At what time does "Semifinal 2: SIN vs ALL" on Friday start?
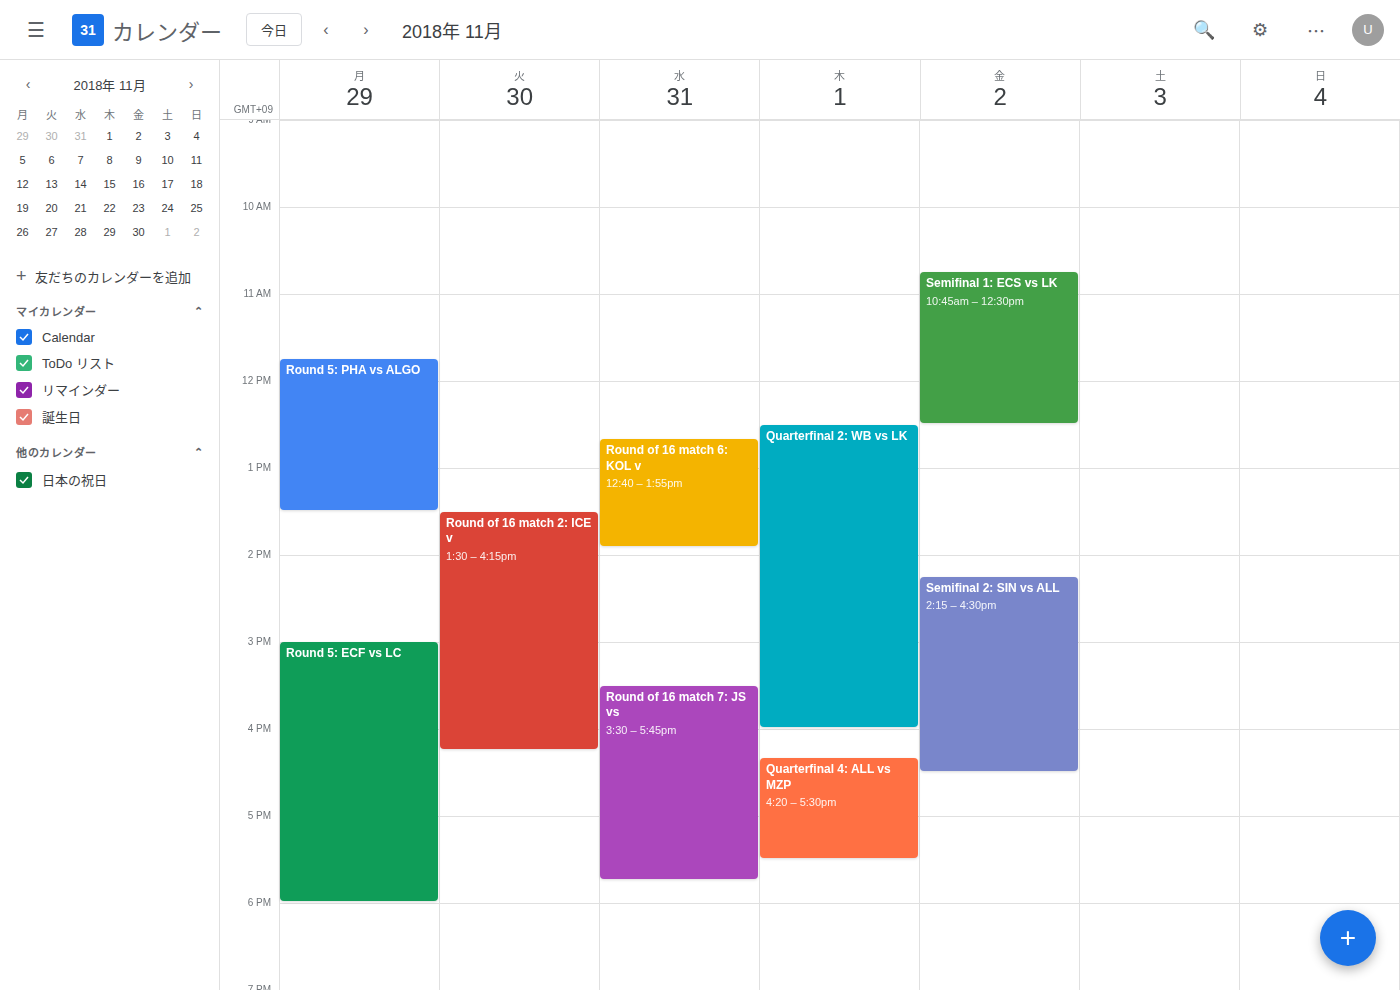
2:15 PM